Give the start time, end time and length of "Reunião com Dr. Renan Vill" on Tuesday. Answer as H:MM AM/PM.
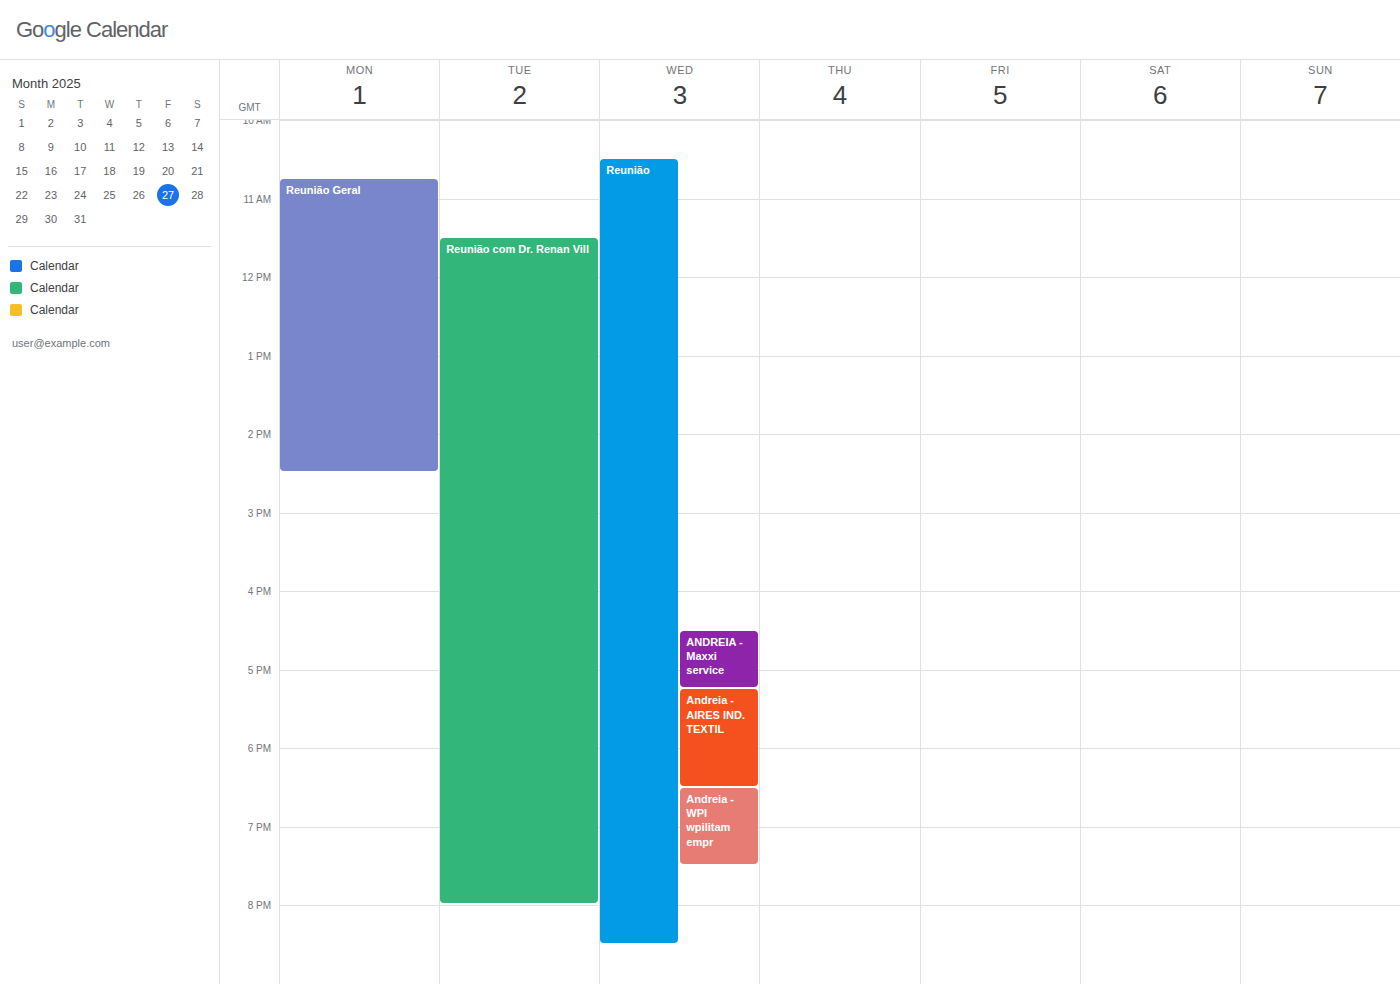
11:30 AM to 8:00 PM, 8 hours 30 minutes